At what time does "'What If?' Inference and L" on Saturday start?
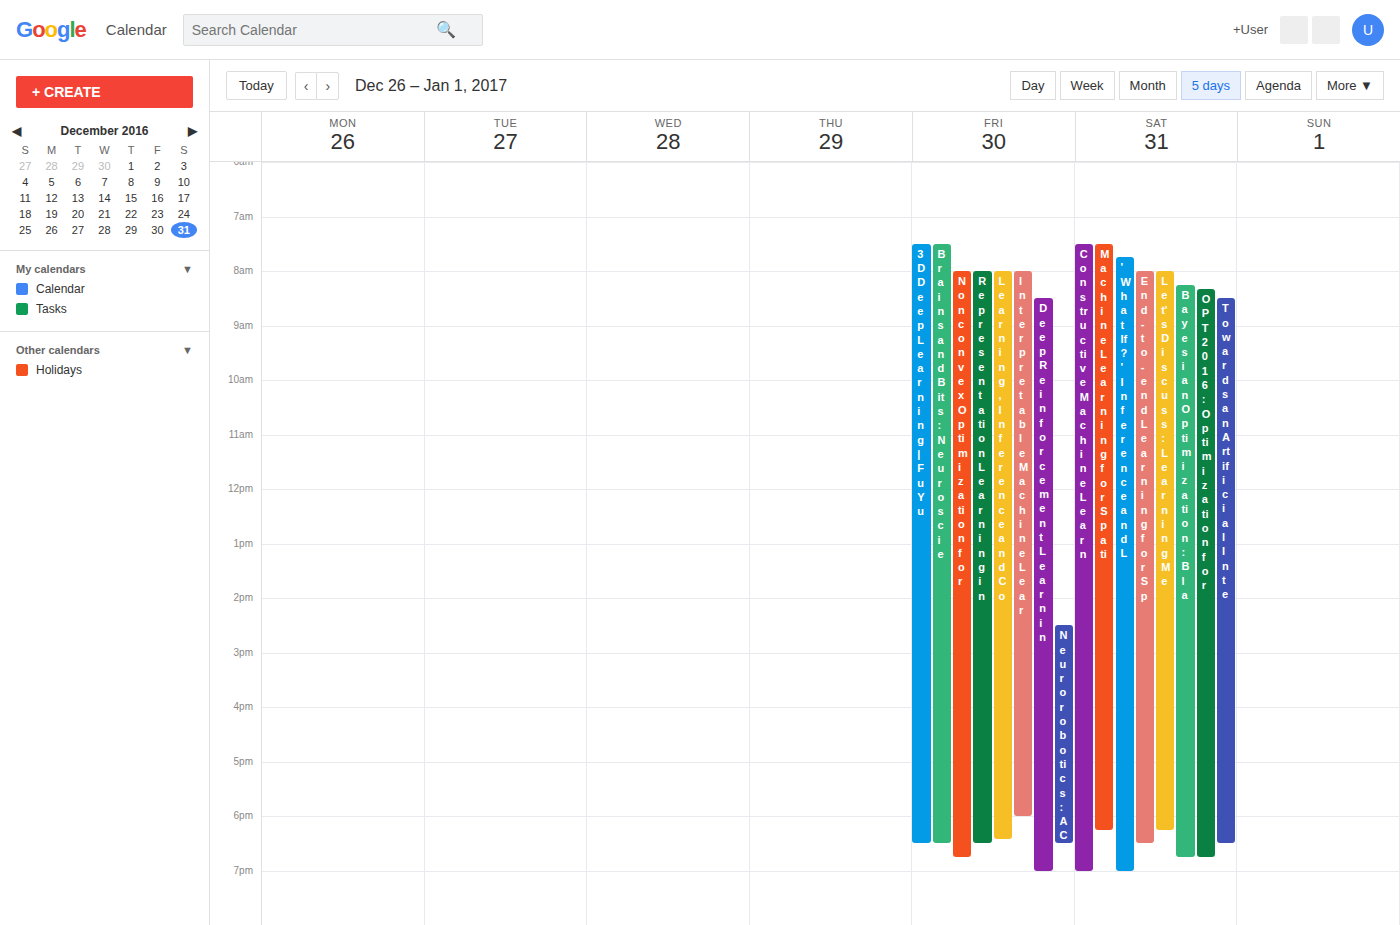
7:45 AM